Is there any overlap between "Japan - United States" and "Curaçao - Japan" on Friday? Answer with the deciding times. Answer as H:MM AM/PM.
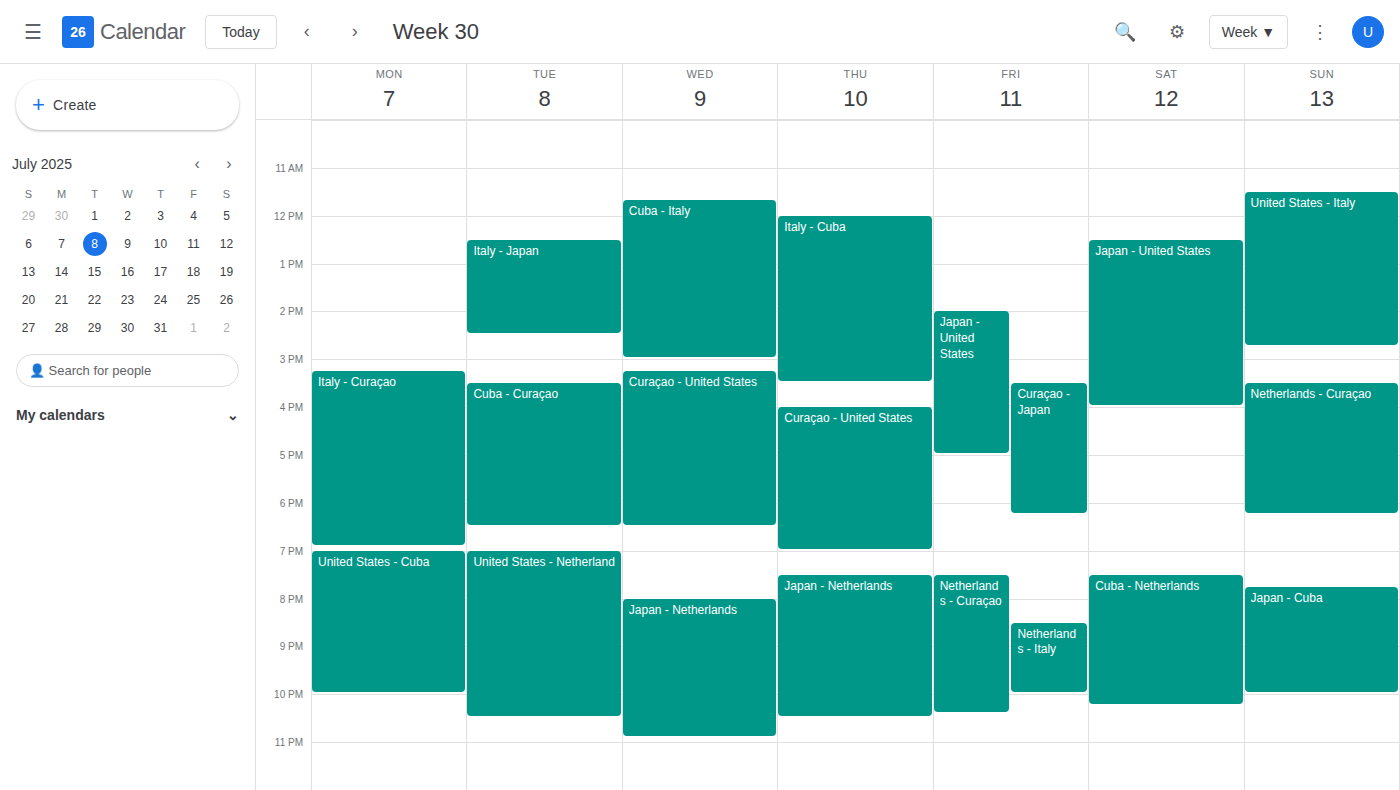
"Curaçao - Japan" starts at 3:30 PM, before "Japan - United States" ends at 5:00 PM -- they overlap.